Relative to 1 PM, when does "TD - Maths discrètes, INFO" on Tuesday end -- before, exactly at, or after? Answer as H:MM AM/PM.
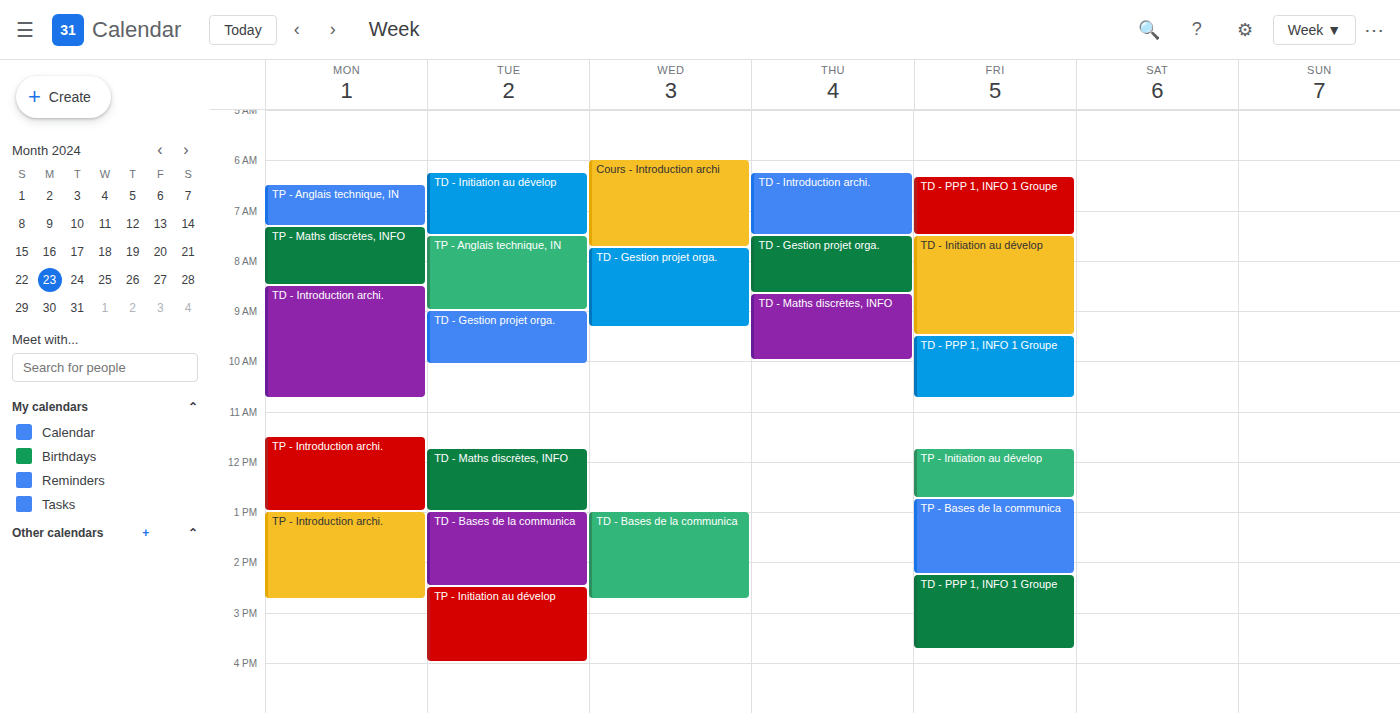
1:00 PM -- exactly at 1 PM, on the 1 PM line.